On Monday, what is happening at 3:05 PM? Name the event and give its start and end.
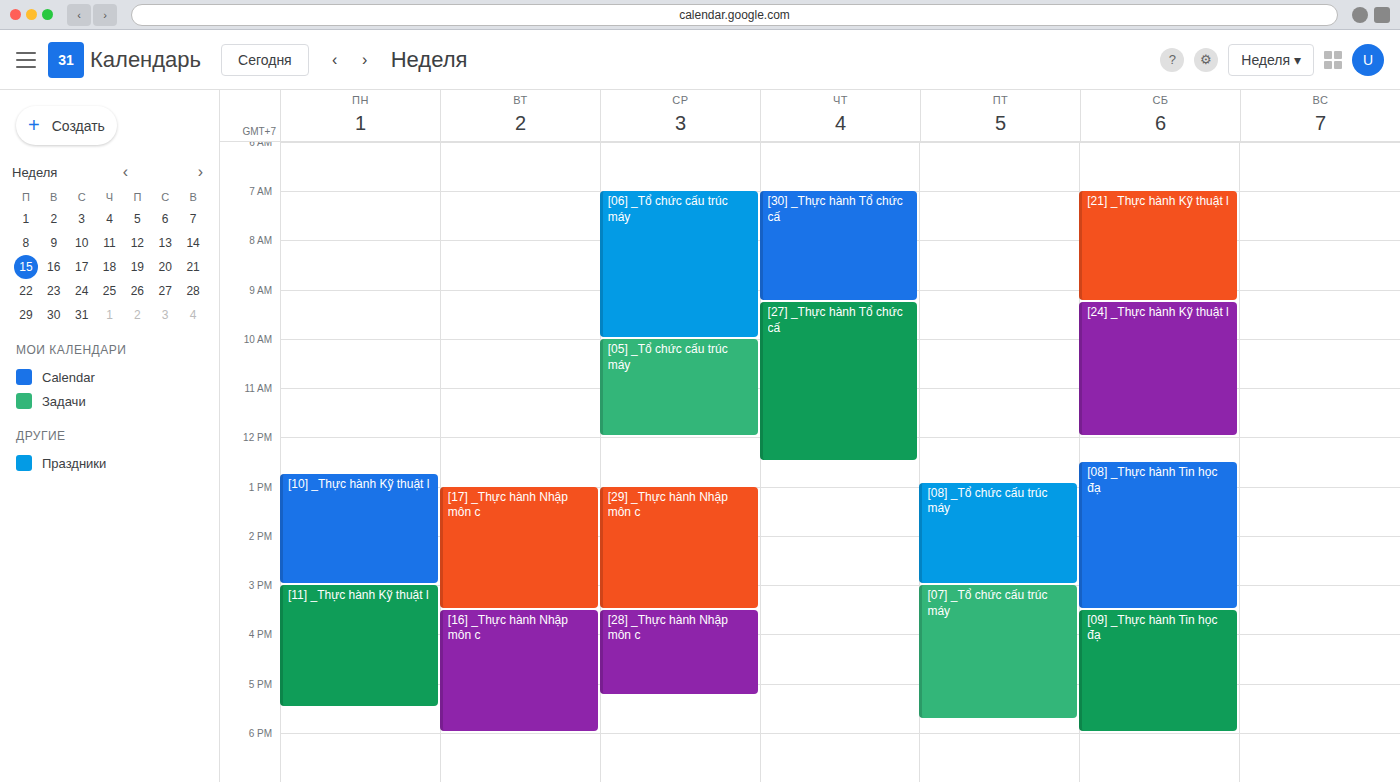
"[11] _Thực hành Kỹ thuật l", 3:00 PM to 5:30 PM